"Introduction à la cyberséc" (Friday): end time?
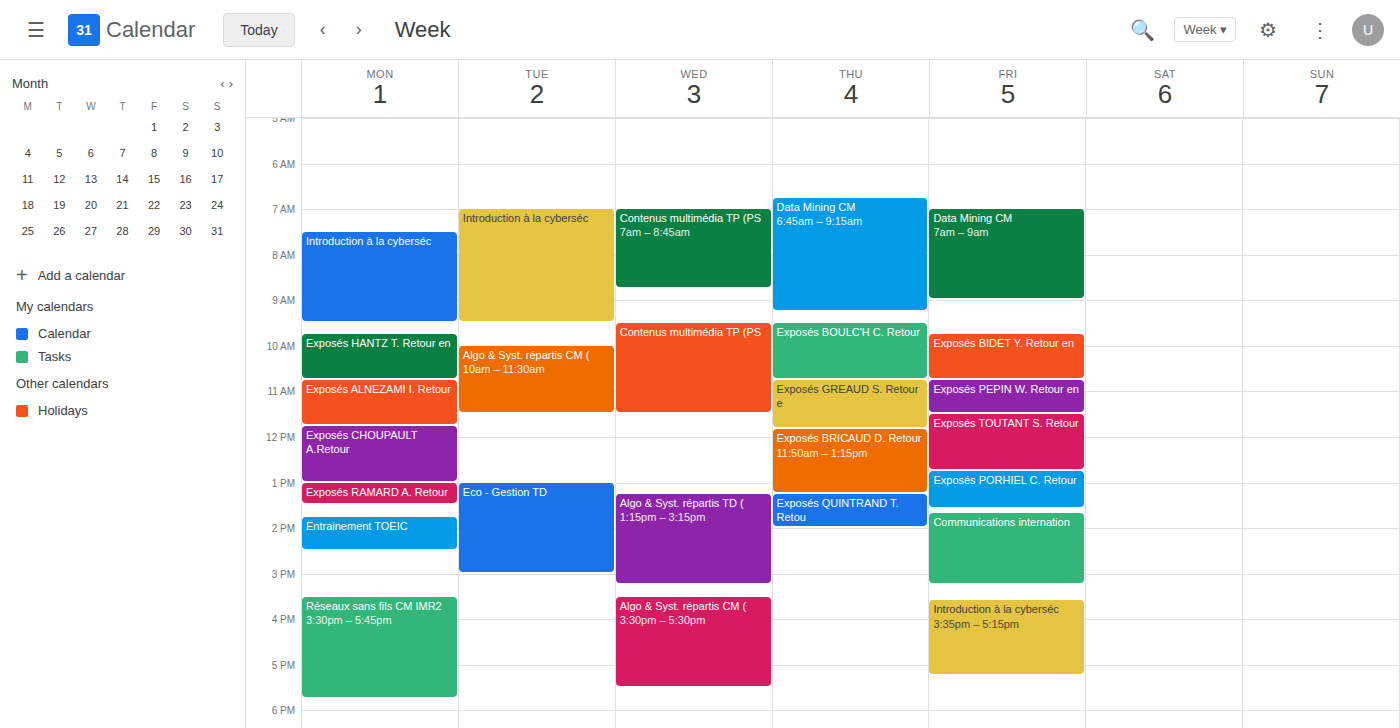
5:15 PM